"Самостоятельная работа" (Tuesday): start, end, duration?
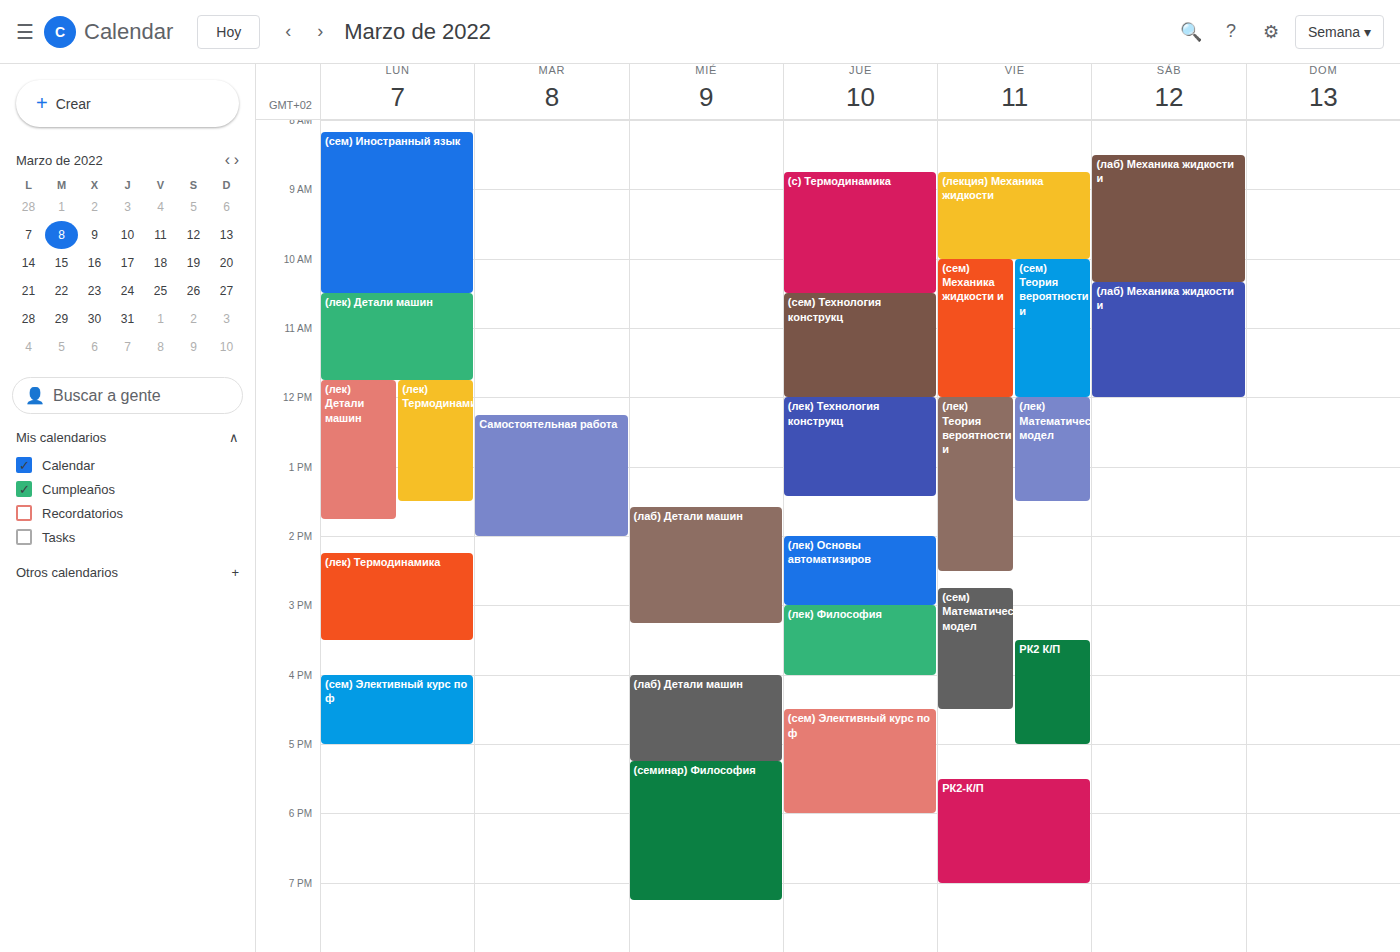
12:15 PM to 2:00 PM, 1 hour 45 minutes